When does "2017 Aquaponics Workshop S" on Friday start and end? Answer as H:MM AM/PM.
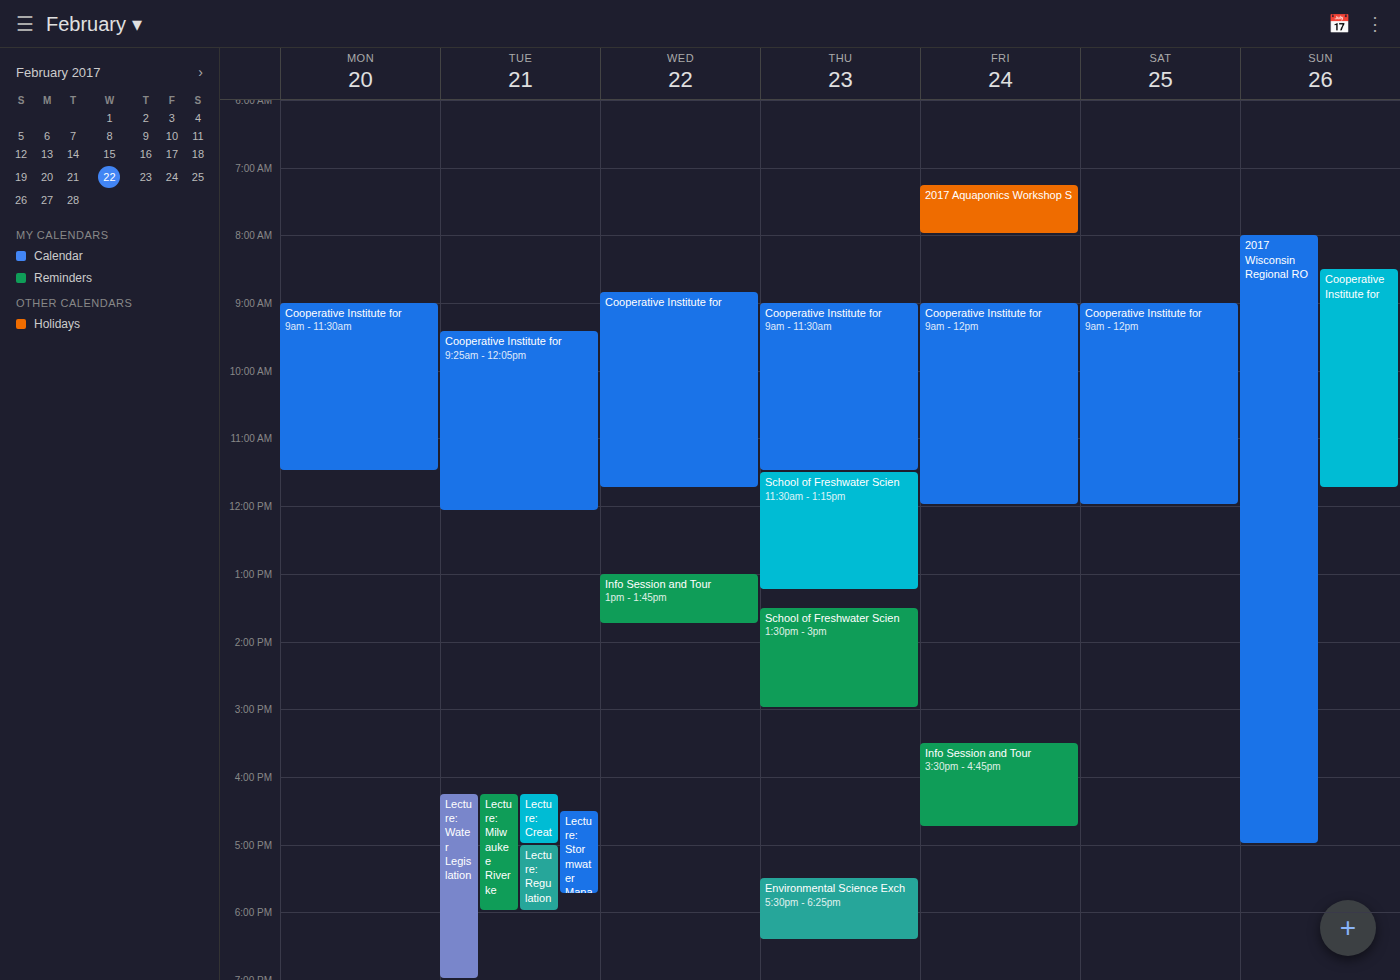
7:15 AM to 8:00 AM